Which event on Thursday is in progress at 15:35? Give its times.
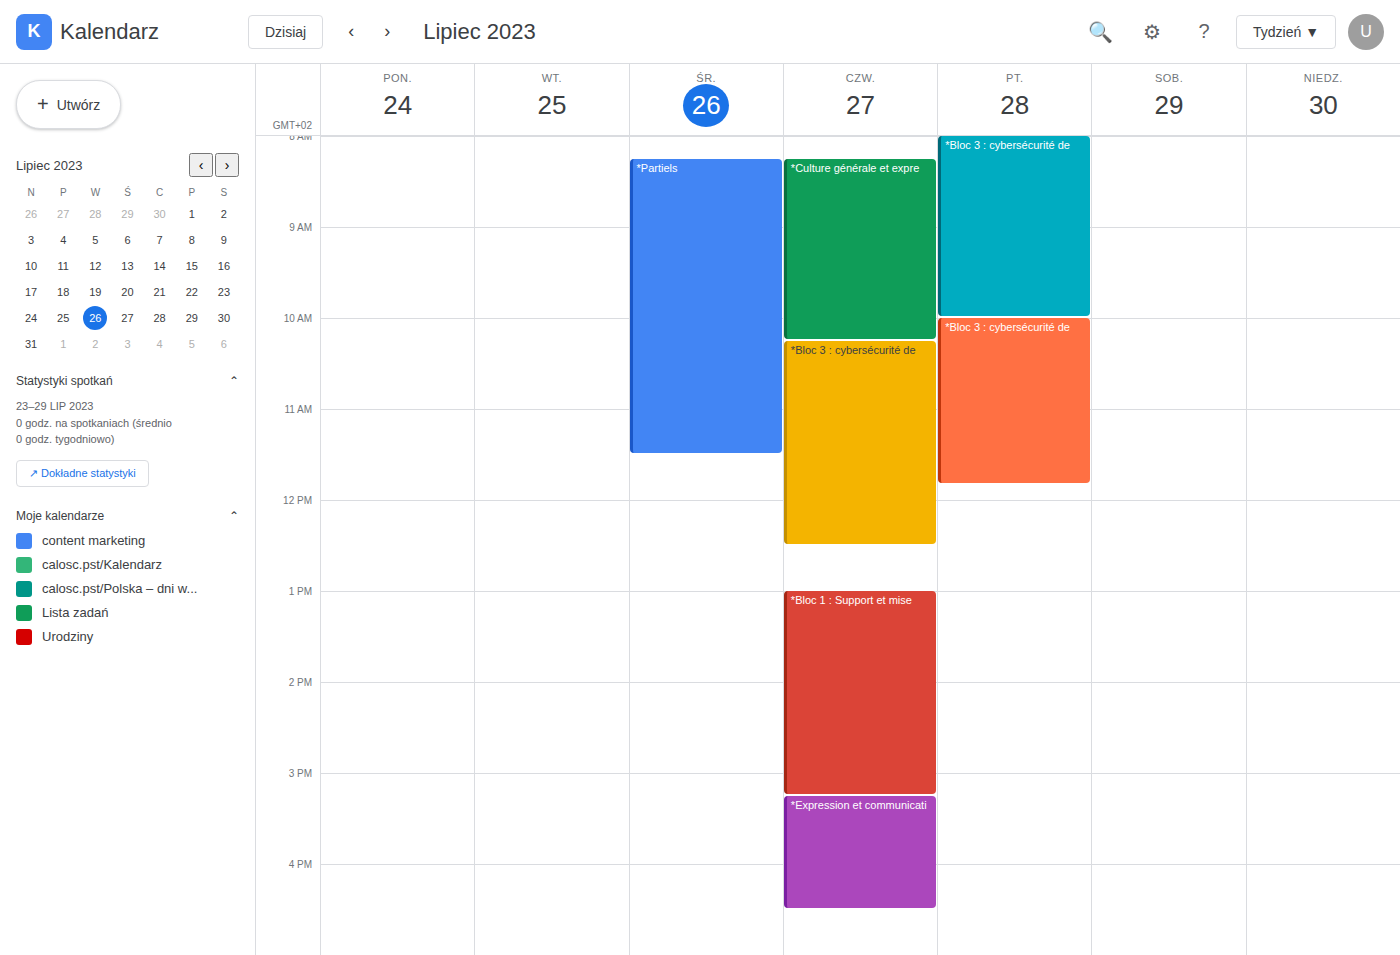
"*Expression et communicati", 15:15 to 16:30